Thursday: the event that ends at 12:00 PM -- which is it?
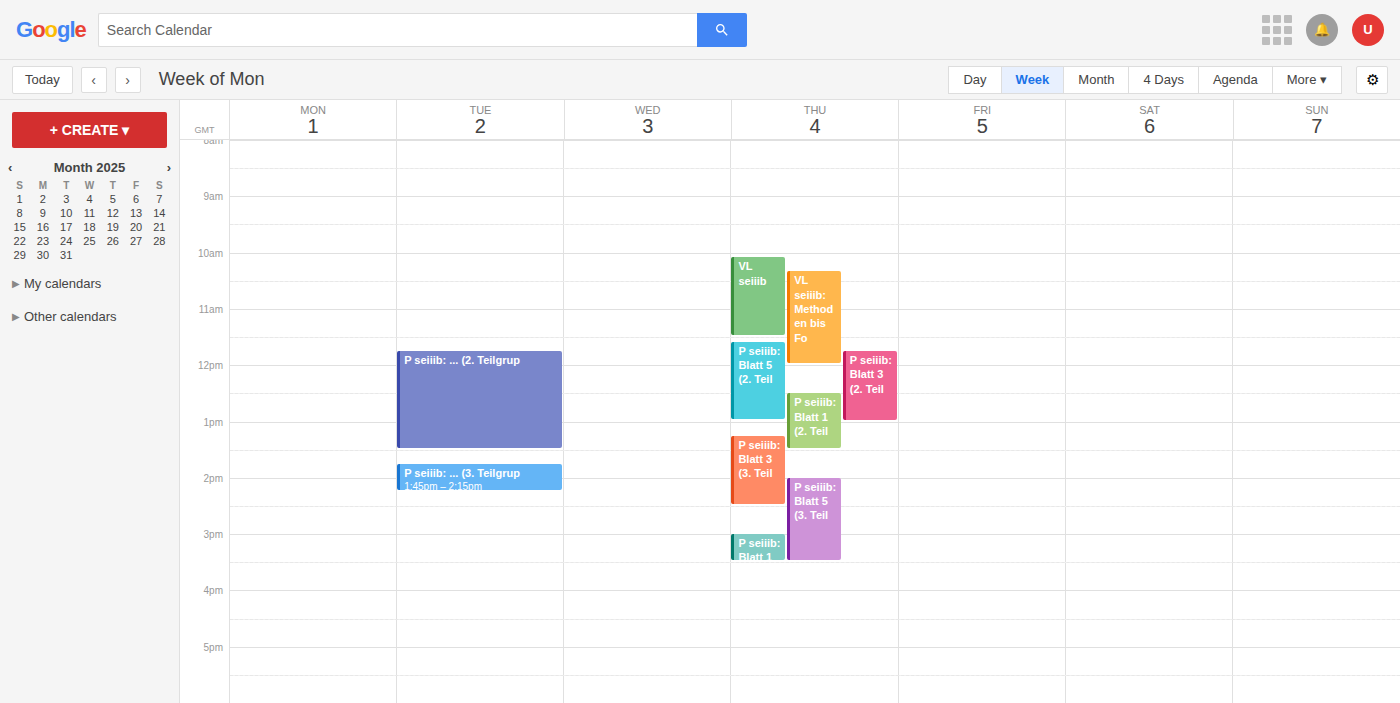
"VL seiiib: Methoden bis Fo"